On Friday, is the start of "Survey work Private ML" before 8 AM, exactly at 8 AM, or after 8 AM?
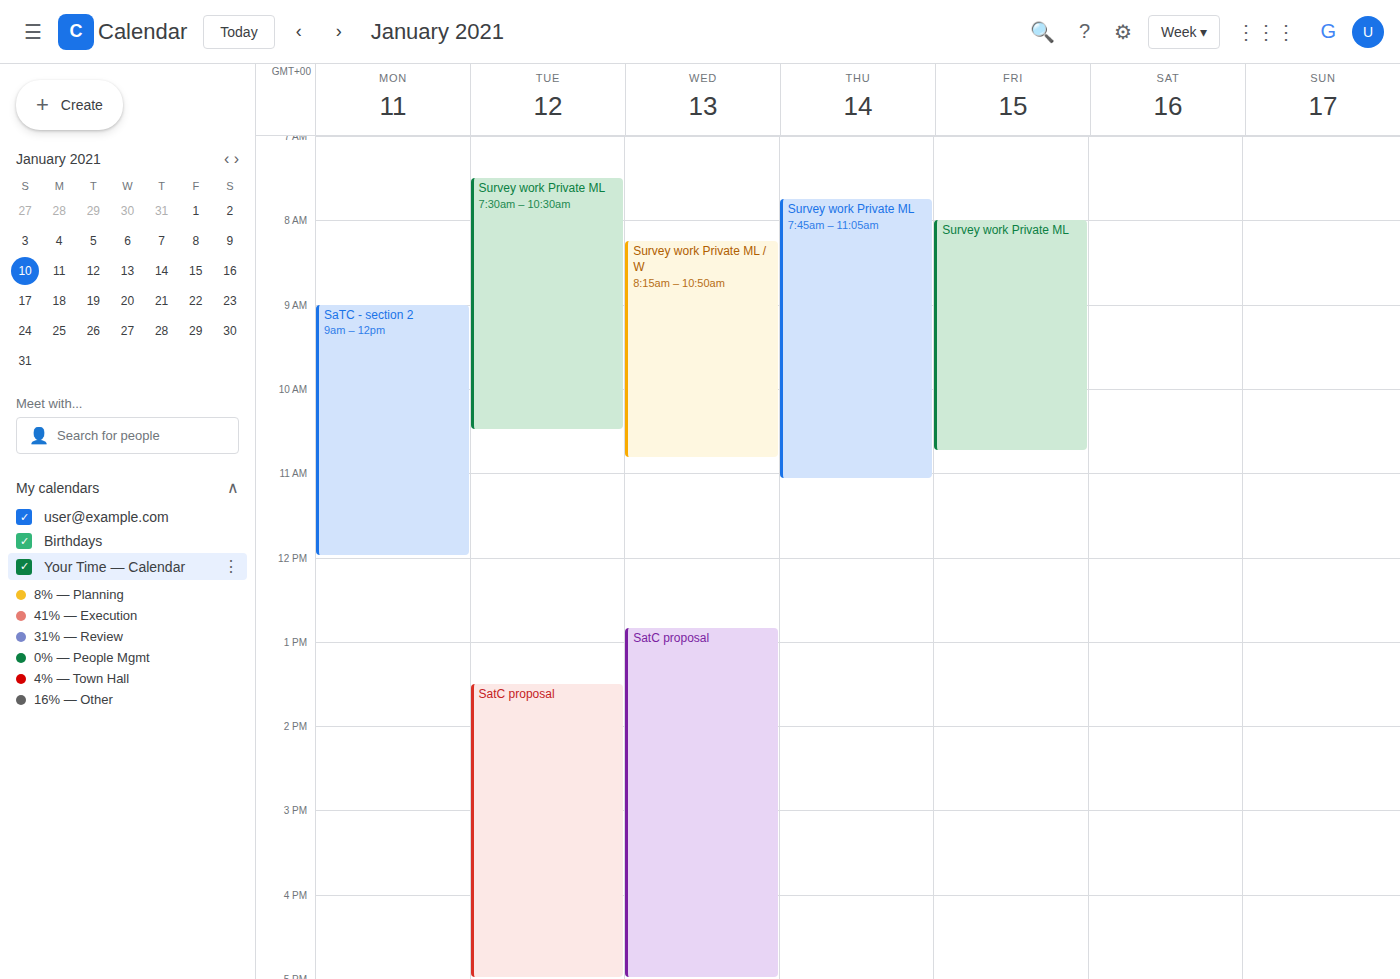
8:00 AM -- exactly at 8 AM, on the 8 AM line.